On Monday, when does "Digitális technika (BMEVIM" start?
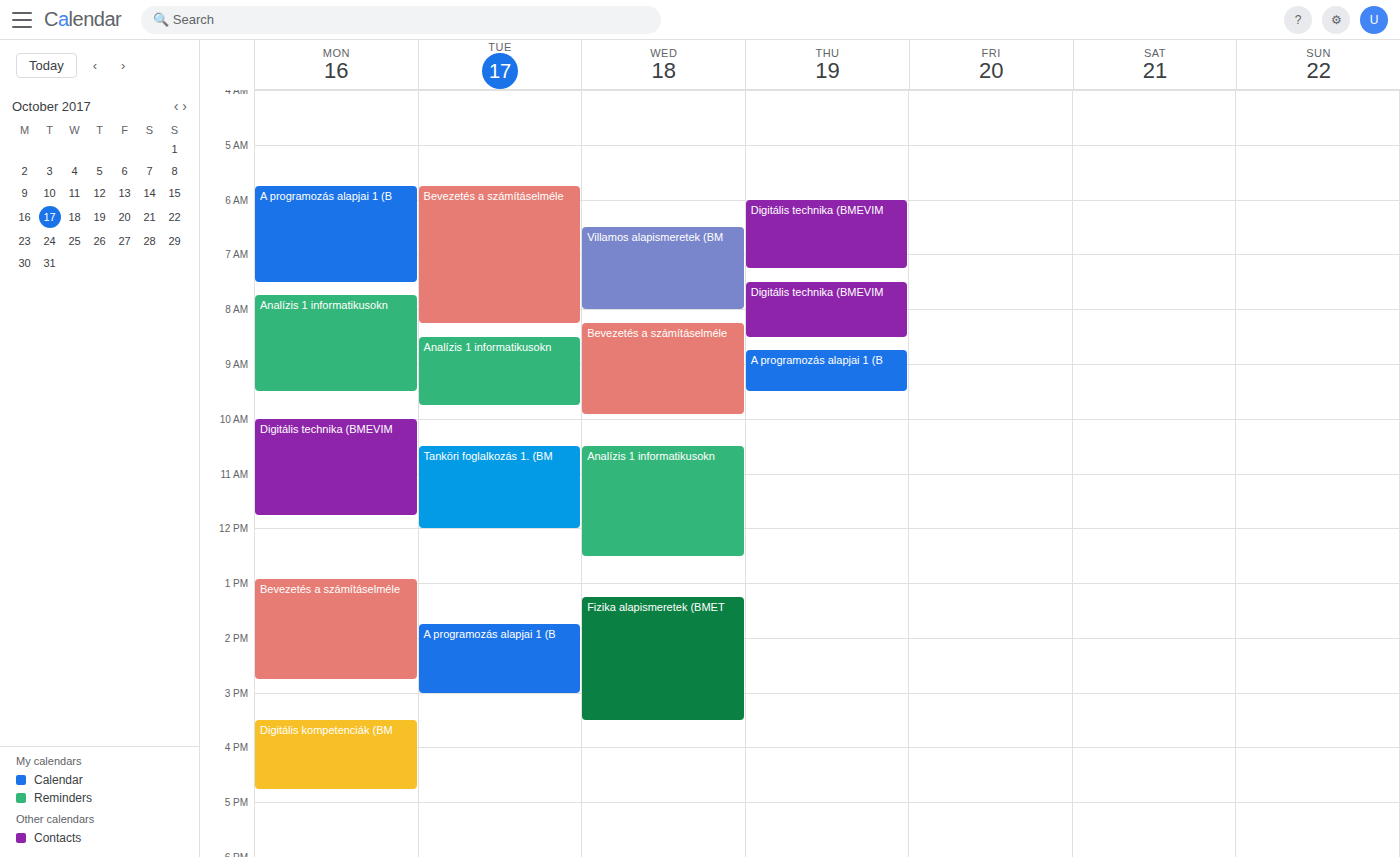
10:00